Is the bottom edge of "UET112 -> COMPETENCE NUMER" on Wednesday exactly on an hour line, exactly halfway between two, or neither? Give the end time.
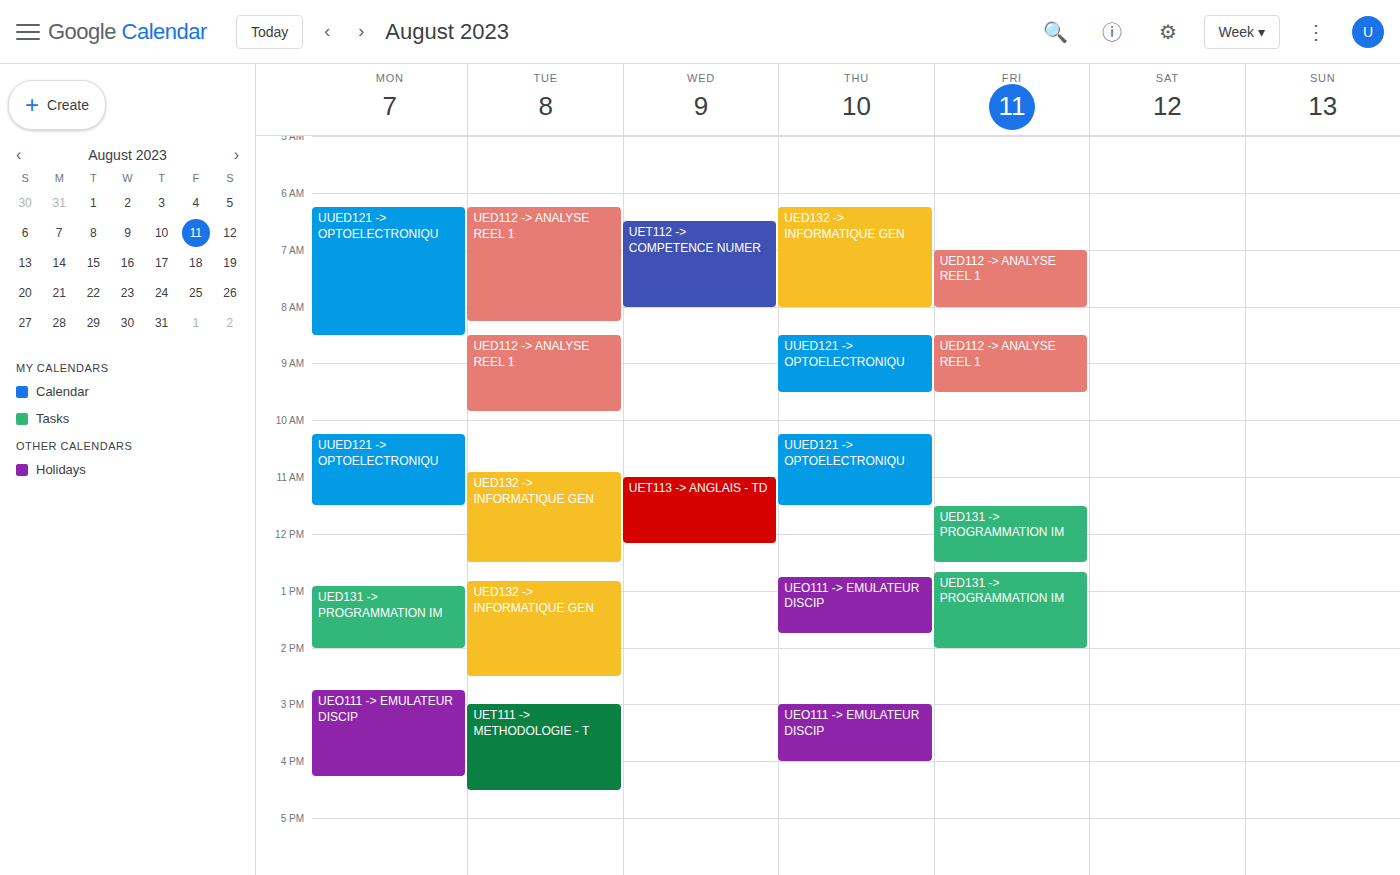
8:00 AM -- exactly on the 8 AM line.